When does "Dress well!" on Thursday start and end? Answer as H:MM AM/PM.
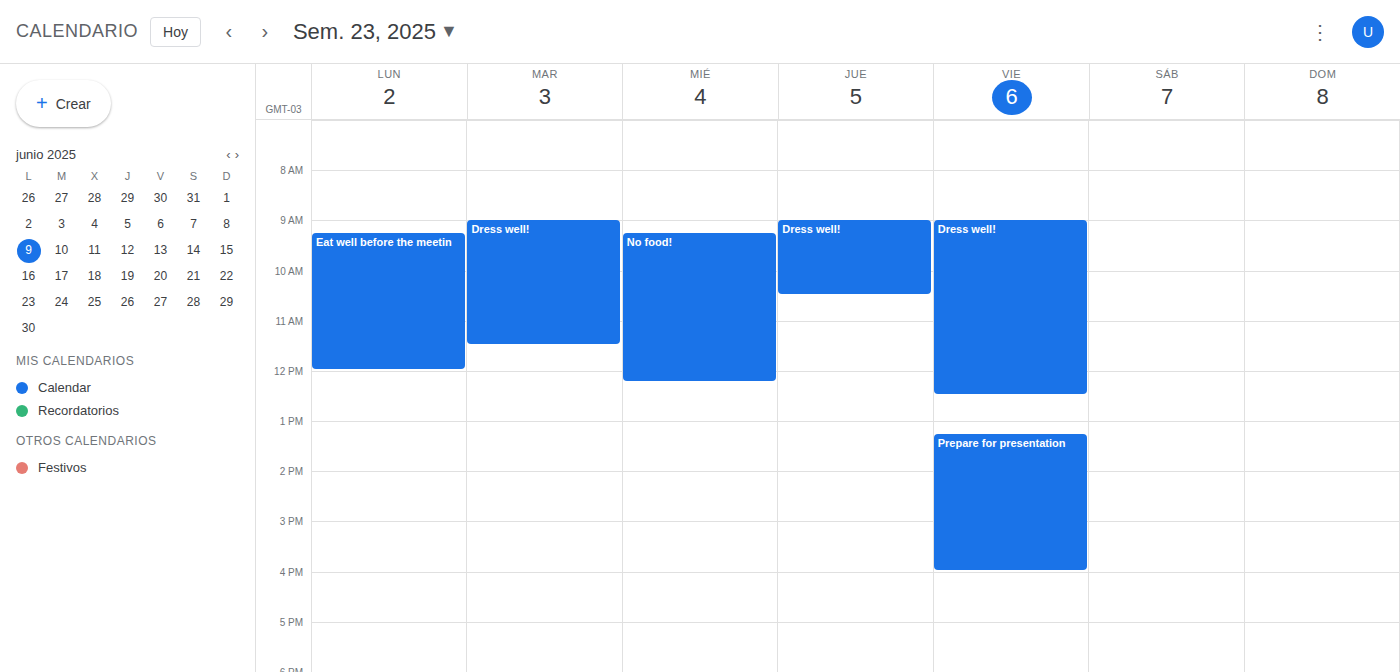
9:00 AM to 10:30 AM